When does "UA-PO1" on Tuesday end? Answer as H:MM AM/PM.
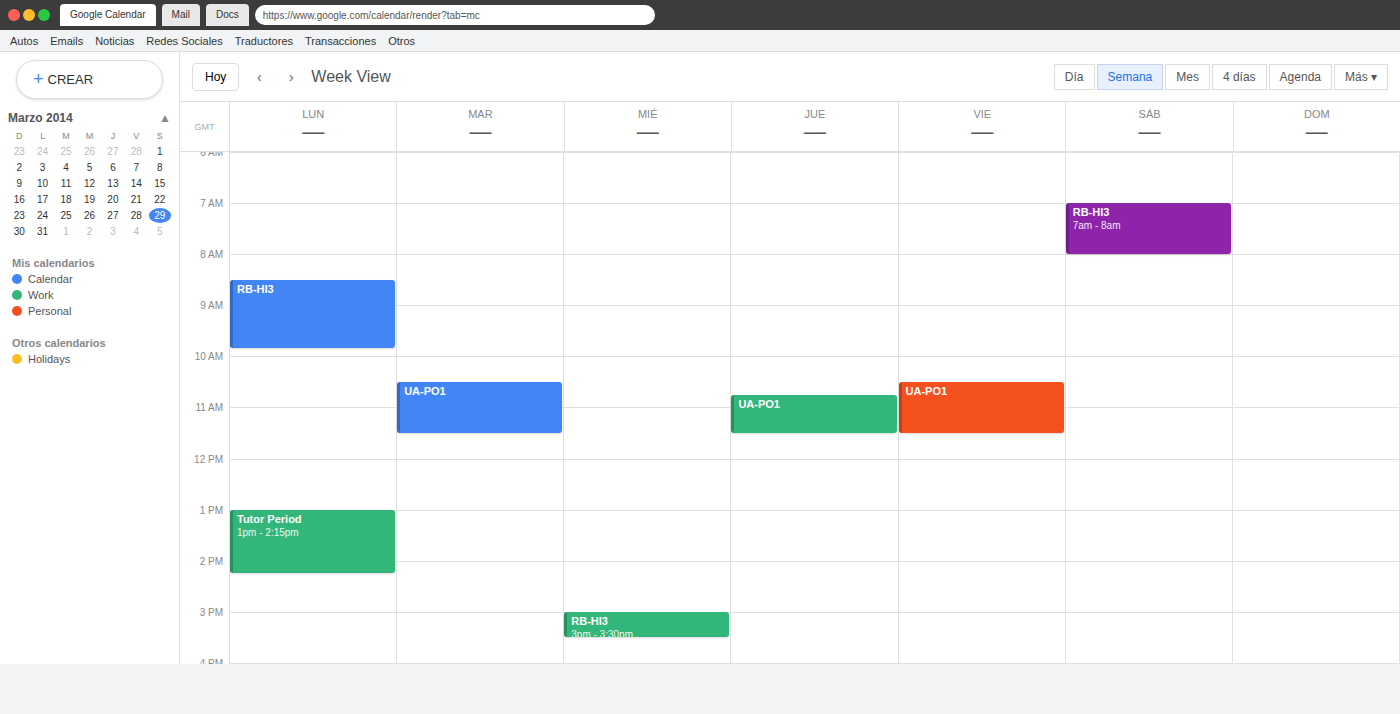
11:30 AM